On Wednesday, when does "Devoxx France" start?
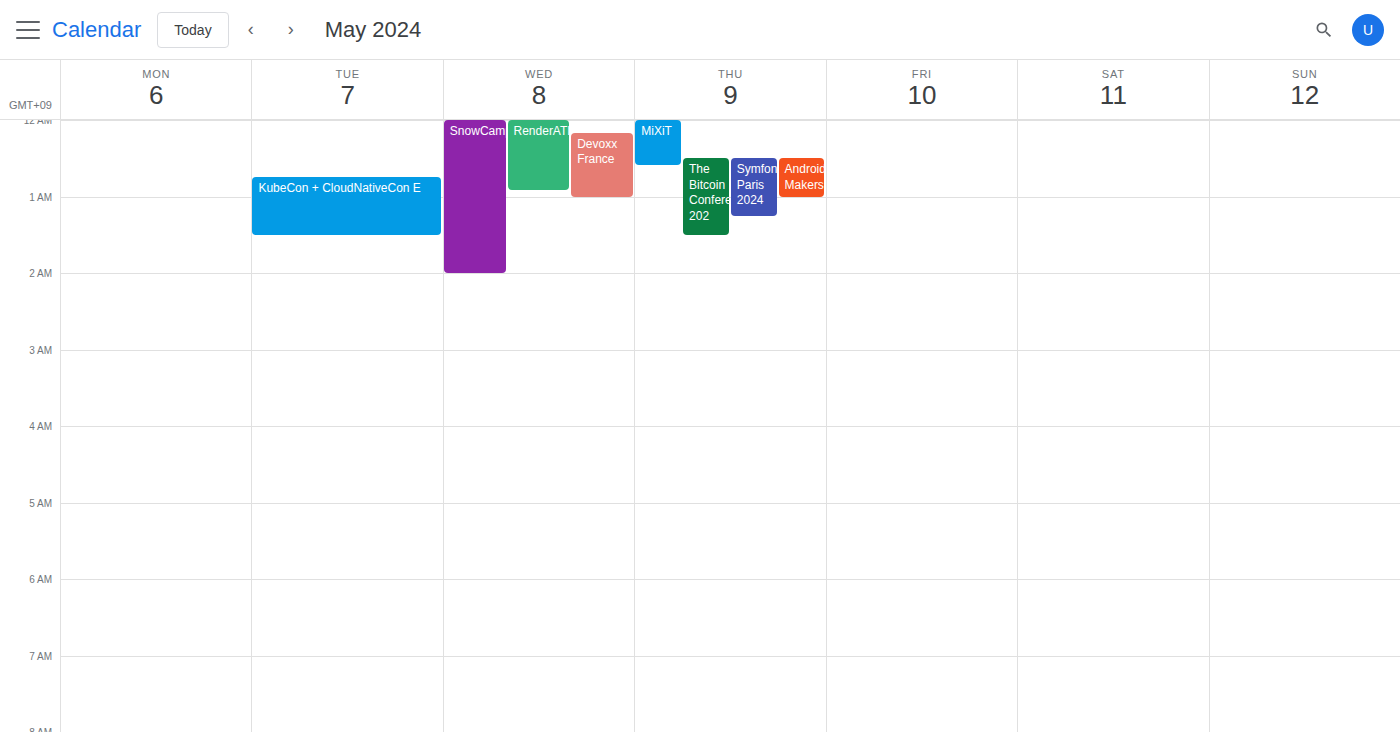
12:10 AM